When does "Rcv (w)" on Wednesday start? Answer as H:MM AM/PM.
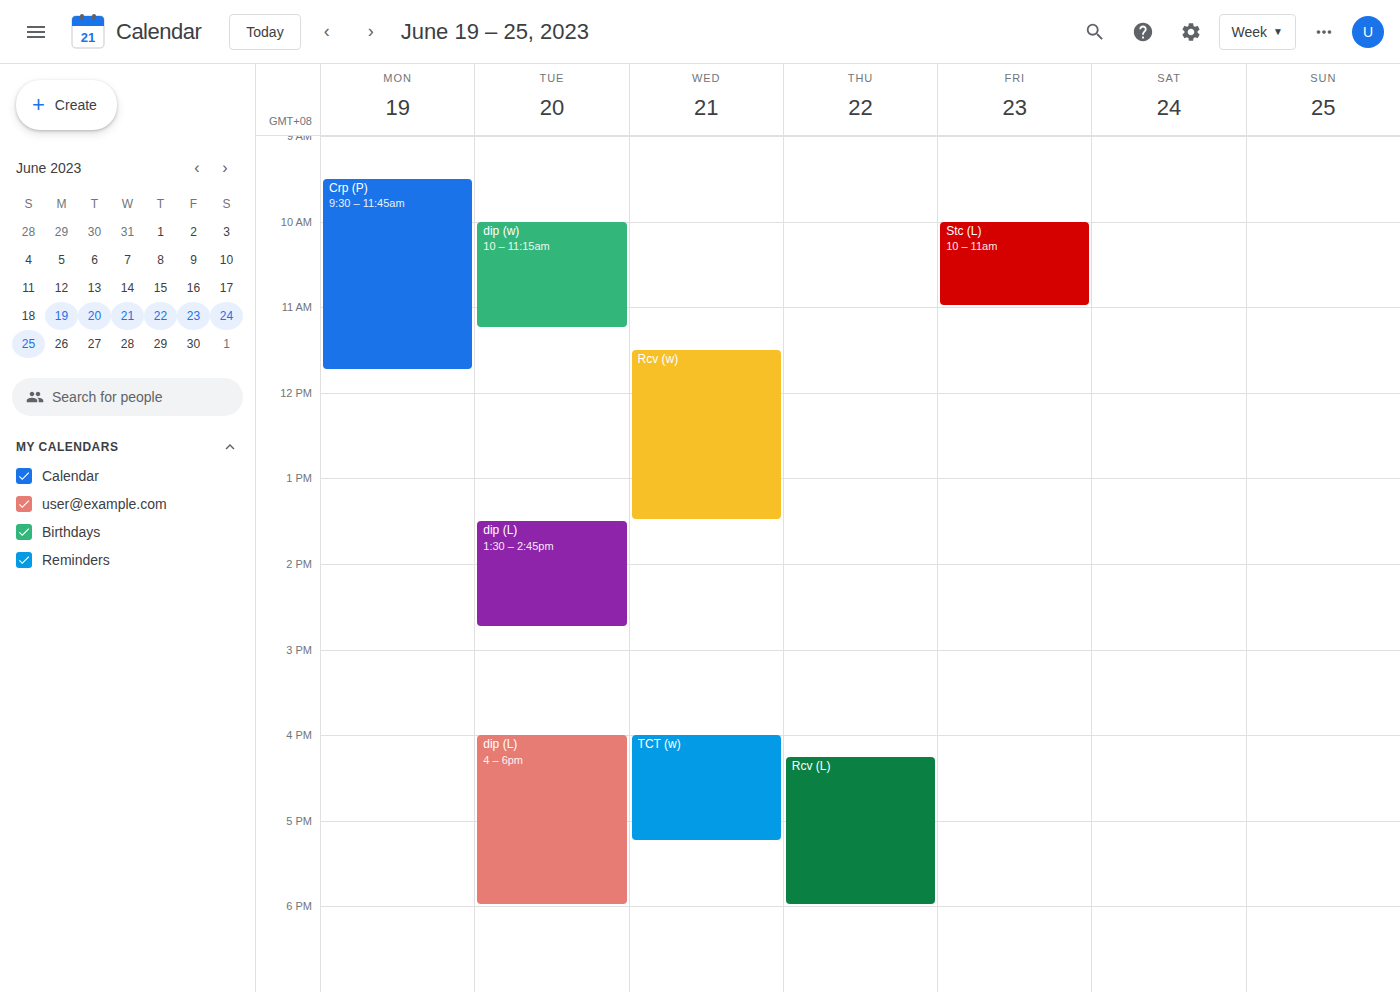
11:30 AM